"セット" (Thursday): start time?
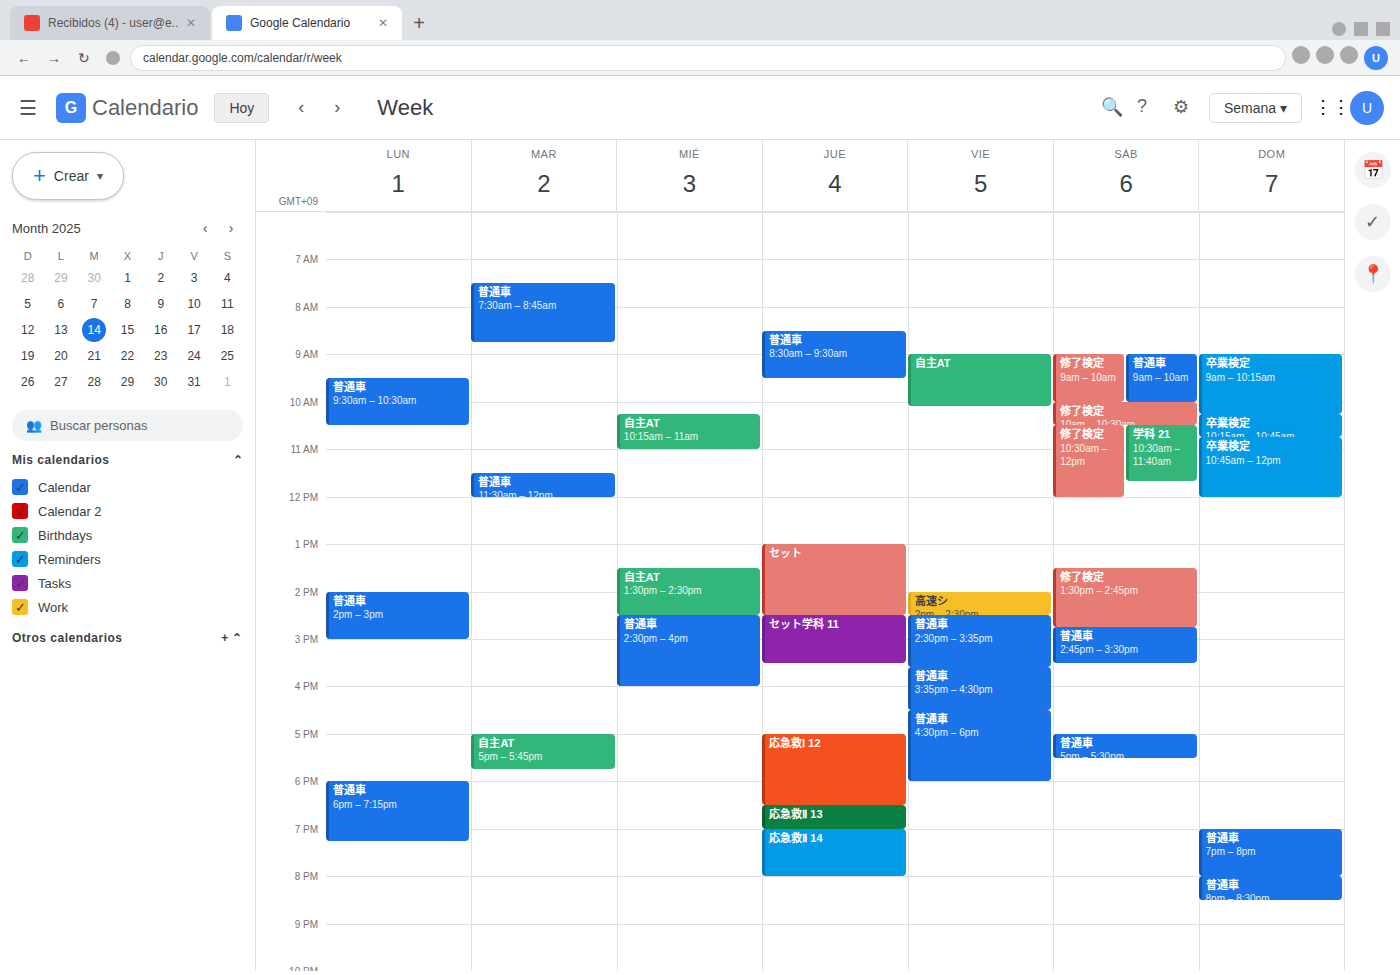
1:00 PM